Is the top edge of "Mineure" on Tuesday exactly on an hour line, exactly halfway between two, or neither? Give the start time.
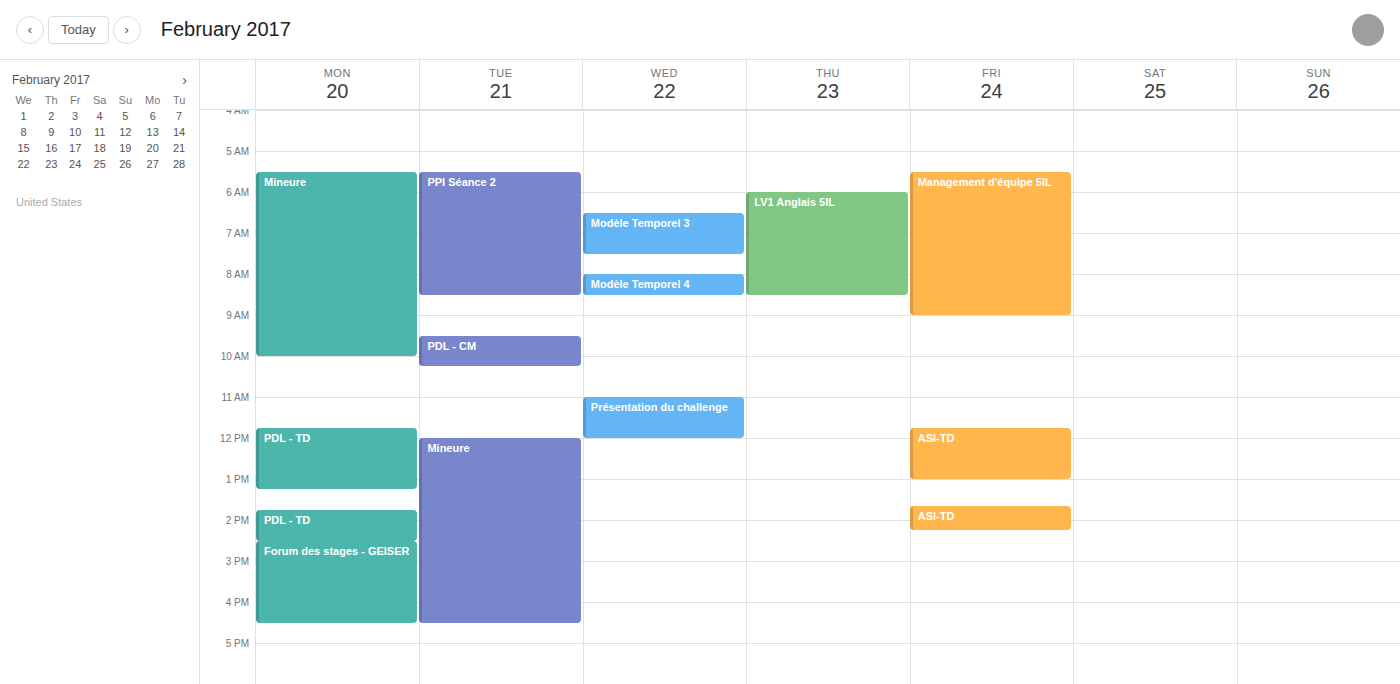
12:00 PM -- exactly on the 12 PM line.